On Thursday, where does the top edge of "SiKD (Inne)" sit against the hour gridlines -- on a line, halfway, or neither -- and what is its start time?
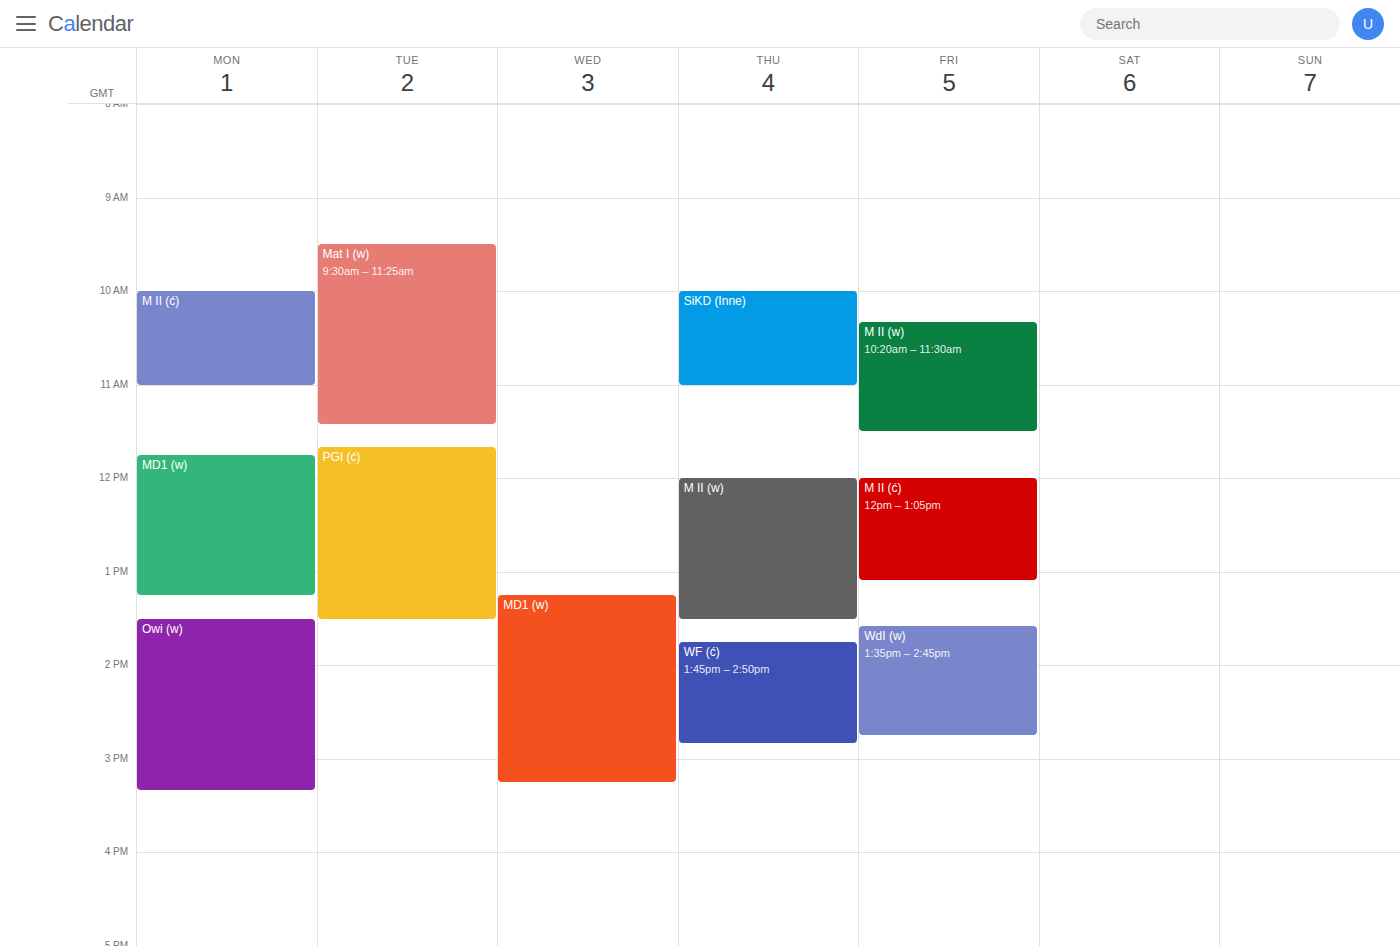
10:00 AM -- exactly on the 10 AM line.